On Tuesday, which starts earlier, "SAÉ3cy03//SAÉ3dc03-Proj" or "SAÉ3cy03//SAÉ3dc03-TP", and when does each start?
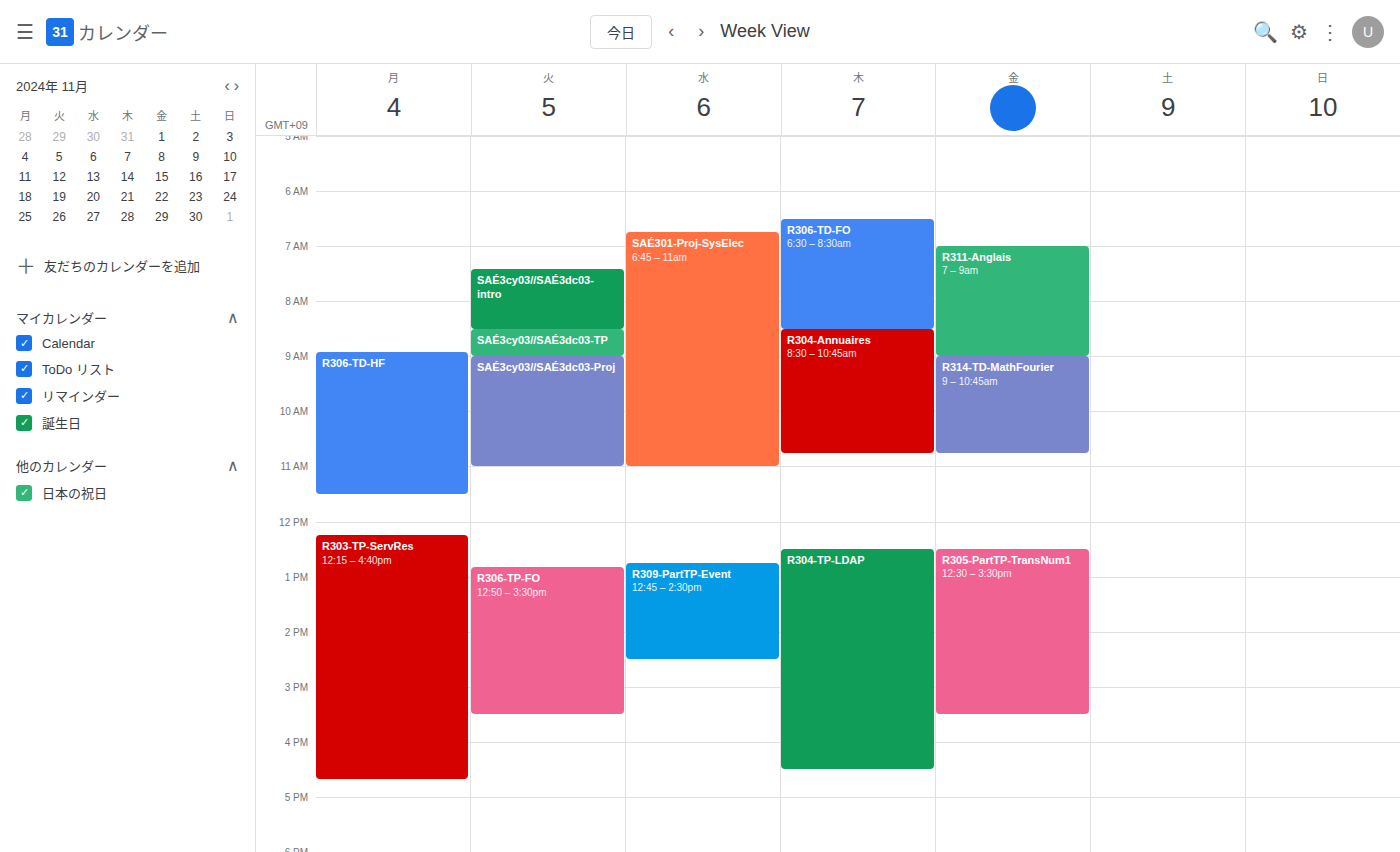
"SAÉ3cy03//SAÉ3dc03-TP" 8:30 AM; "SAÉ3cy03//SAÉ3dc03-Proj" 9:00 AM.